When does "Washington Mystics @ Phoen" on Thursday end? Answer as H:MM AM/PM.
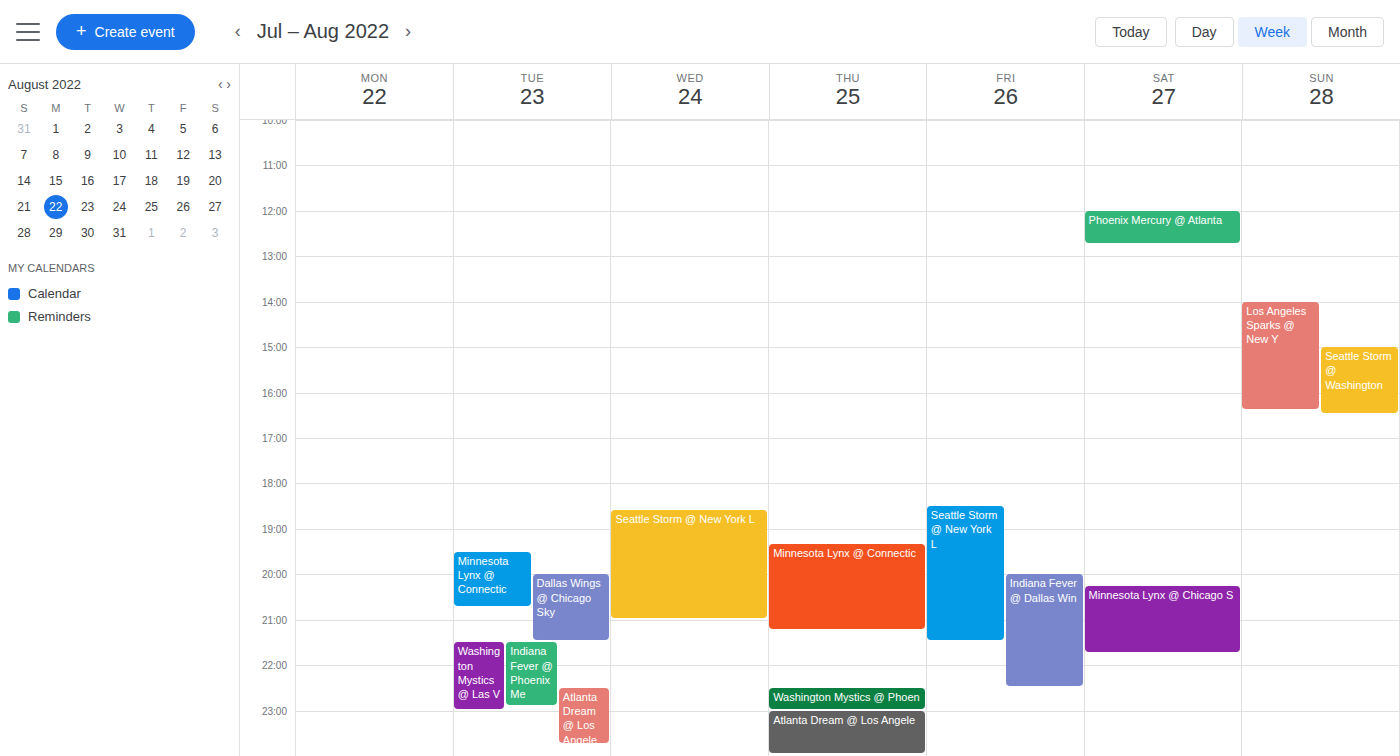
11:00 PM